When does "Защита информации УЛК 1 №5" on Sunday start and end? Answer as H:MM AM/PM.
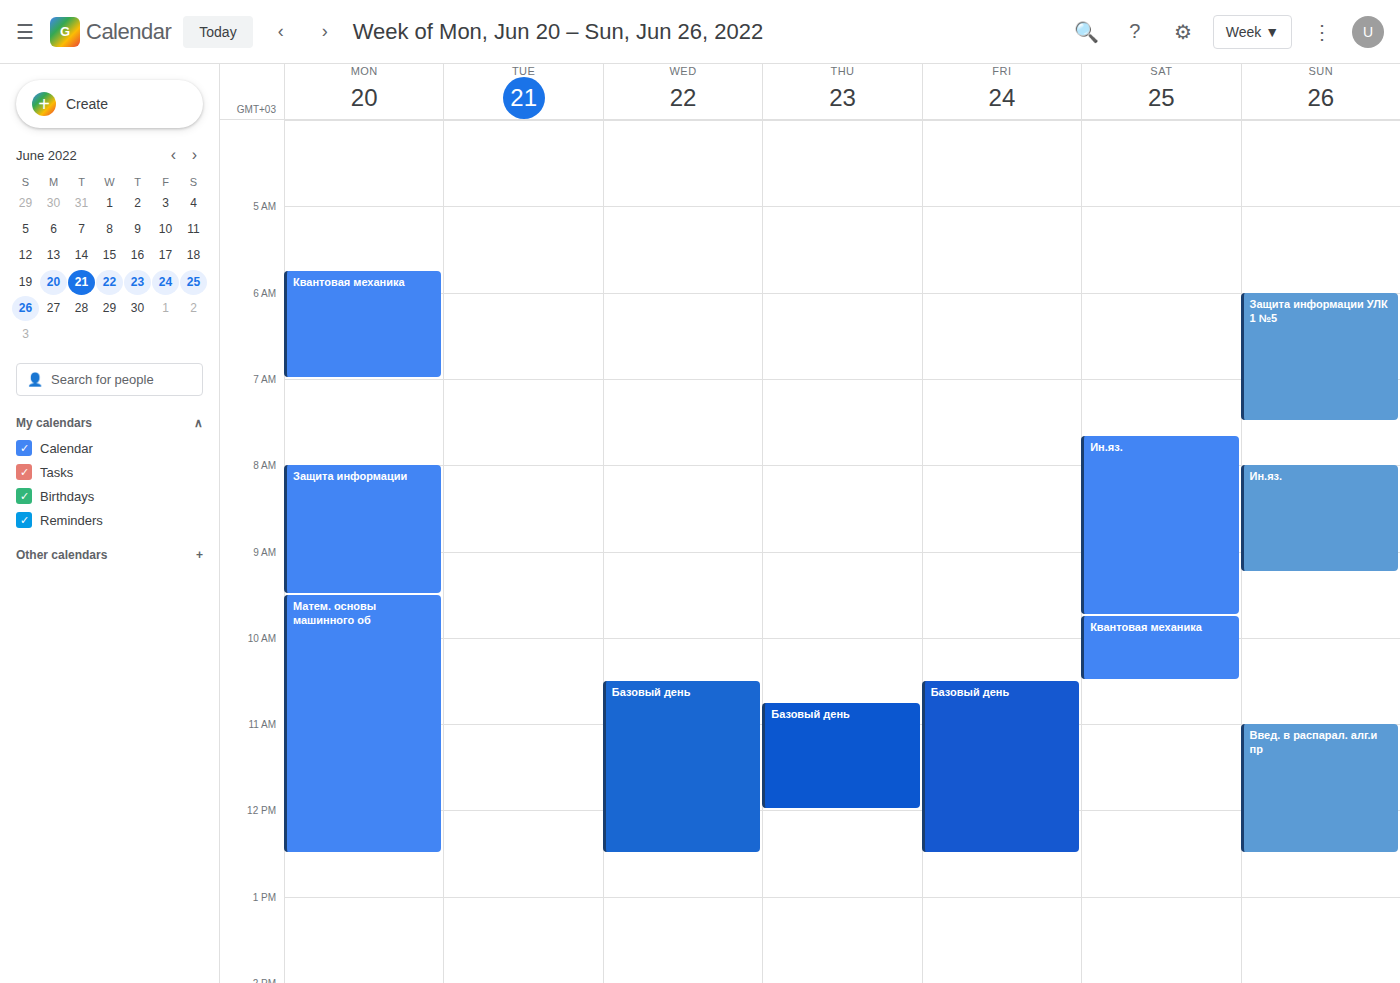
6:00 AM to 7:30 AM